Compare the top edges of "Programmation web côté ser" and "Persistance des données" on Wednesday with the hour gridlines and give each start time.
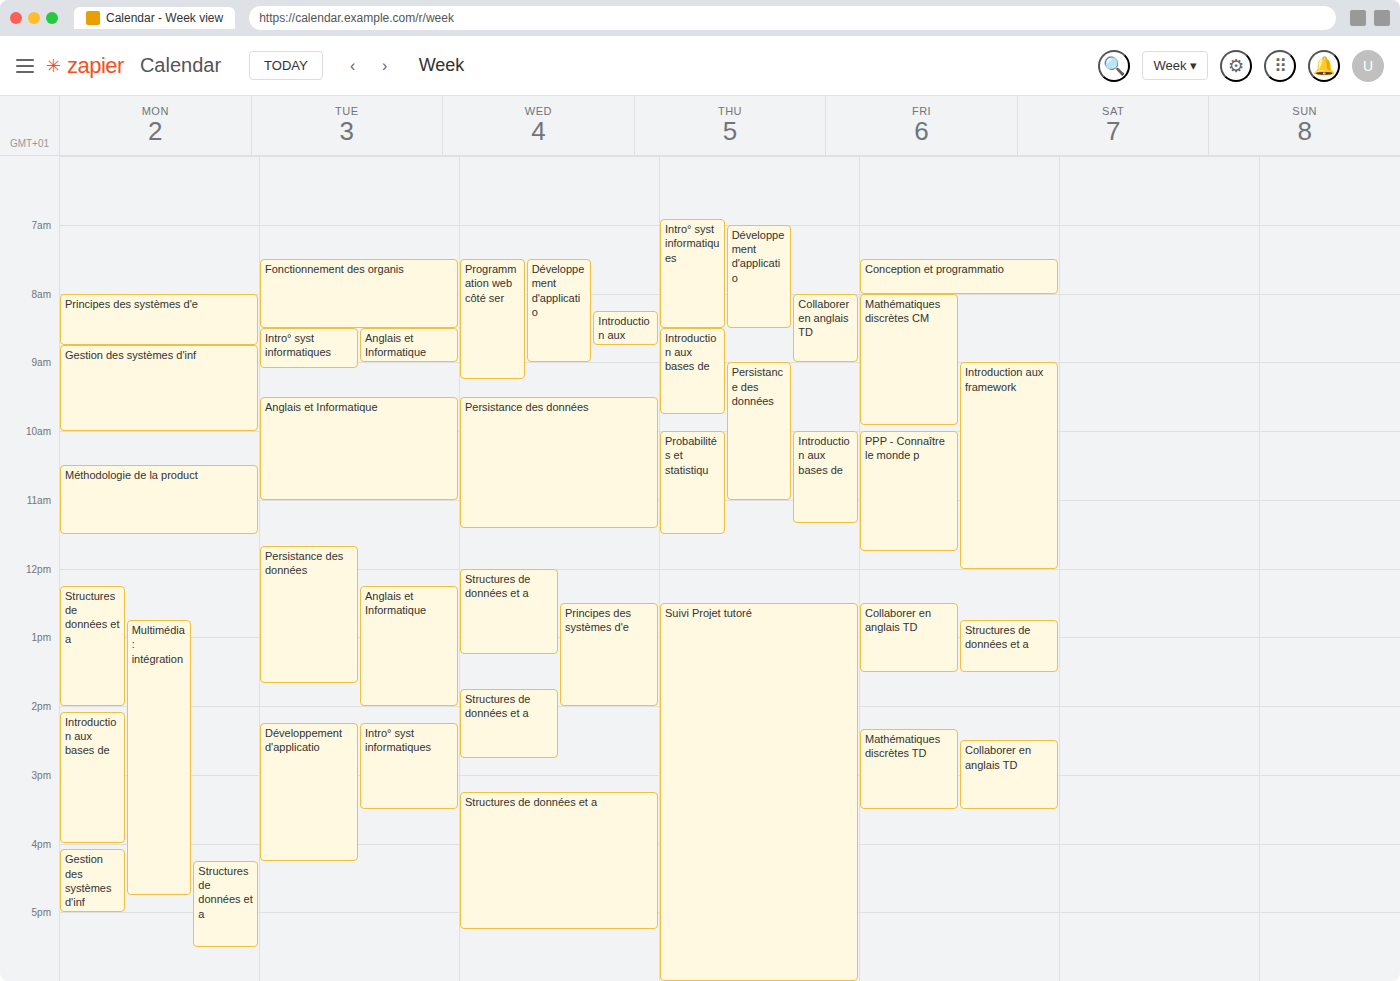
"Programmation web côté ser": 7:30 AM, halfway between the 7 AM and 8 AM lines. "Persistance des données": 9:30 AM, halfway between the 9 AM and 10 AM lines.